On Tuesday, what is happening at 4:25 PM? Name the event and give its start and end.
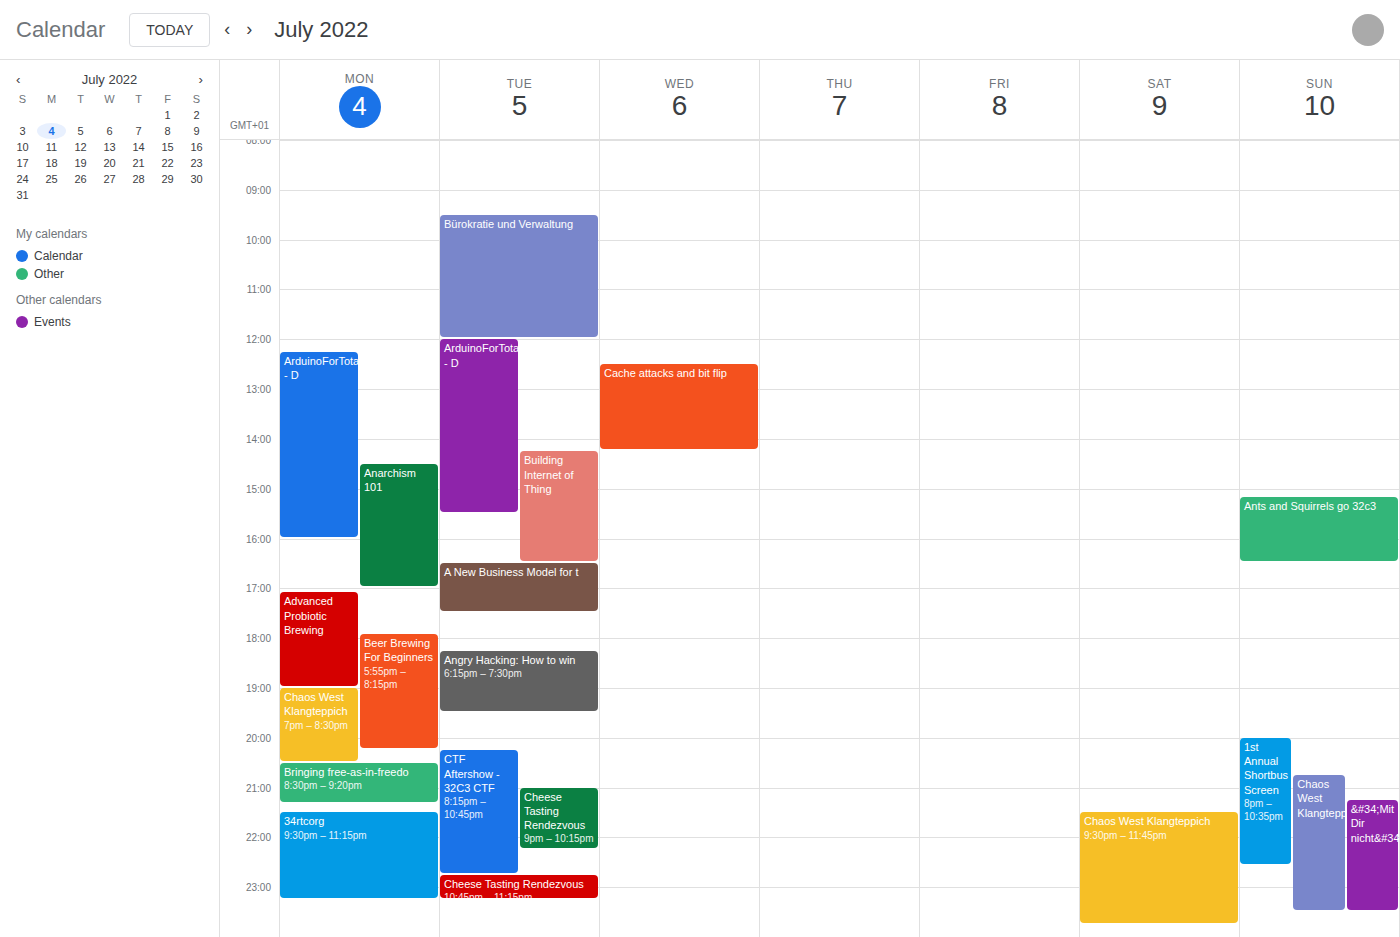
"Building Internet of Thing", 2:15 PM to 4:30 PM